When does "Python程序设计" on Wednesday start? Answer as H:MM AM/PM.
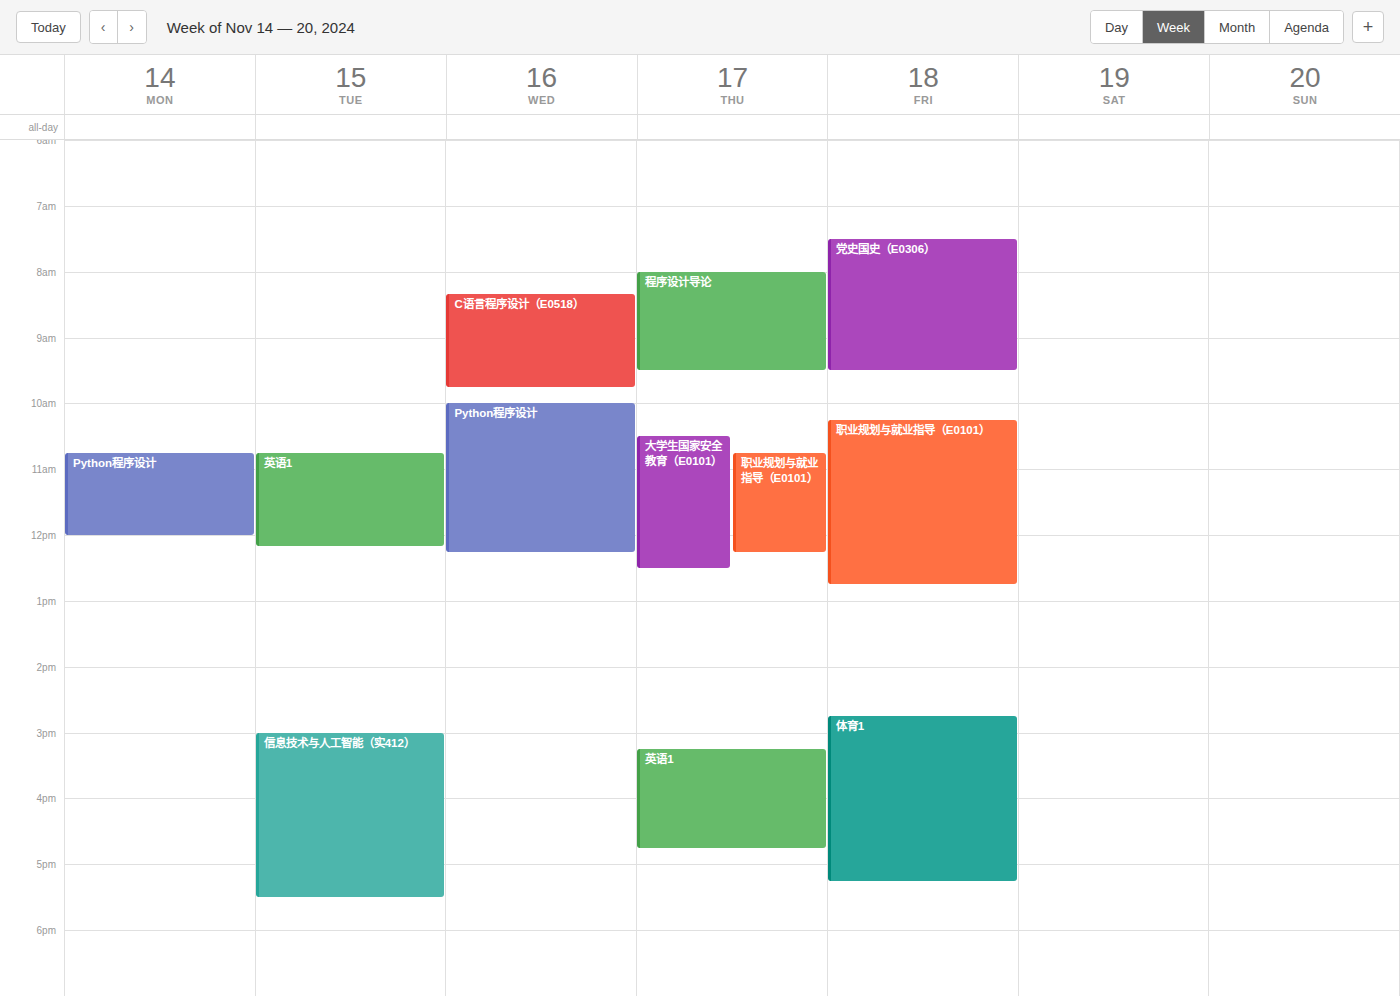
10:00 AM